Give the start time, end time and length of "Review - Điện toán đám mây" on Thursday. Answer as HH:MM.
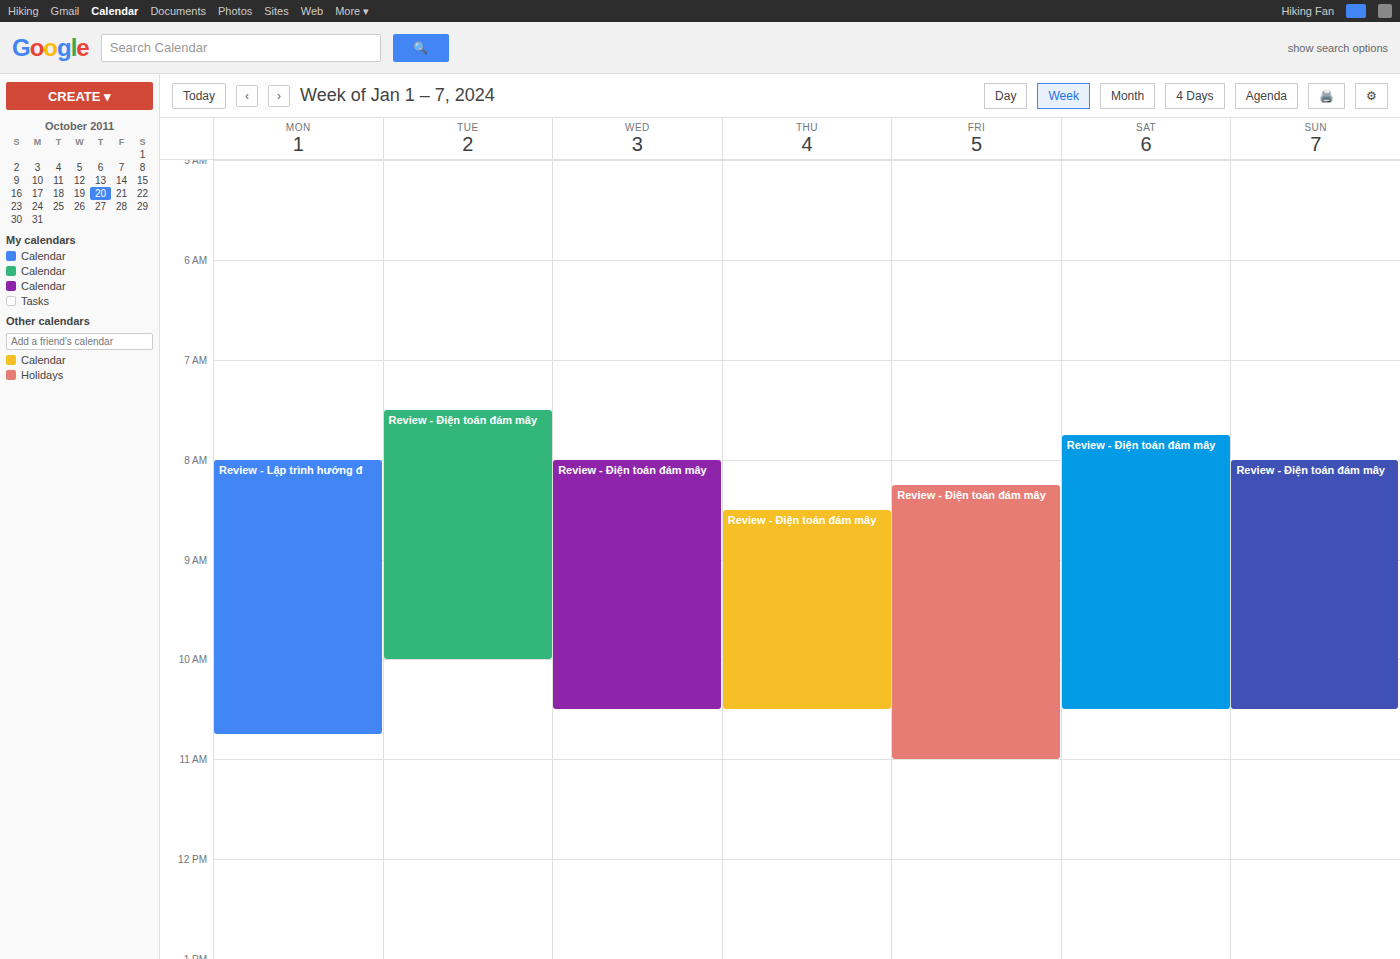
08:30 to 10:30, 2 hours